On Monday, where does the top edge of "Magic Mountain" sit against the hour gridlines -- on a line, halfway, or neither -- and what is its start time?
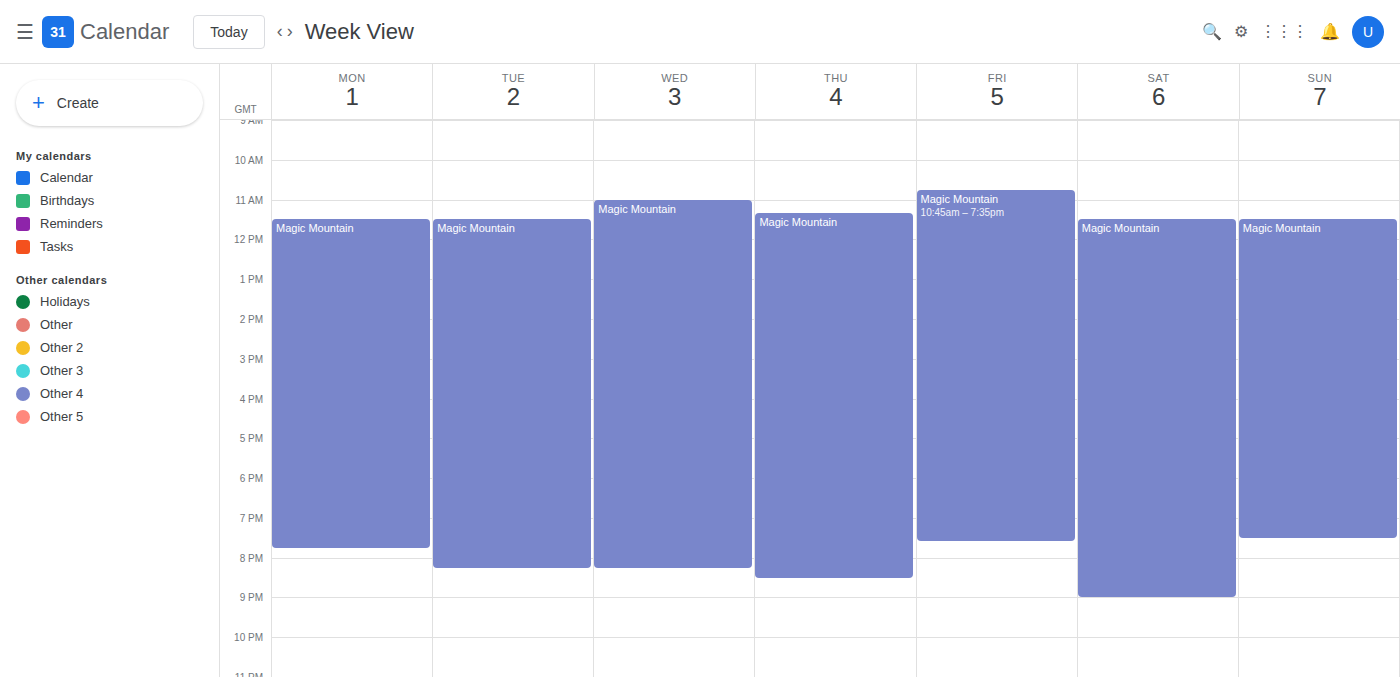
11:30 AM -- halfway between the 11 AM and 12 PM lines.